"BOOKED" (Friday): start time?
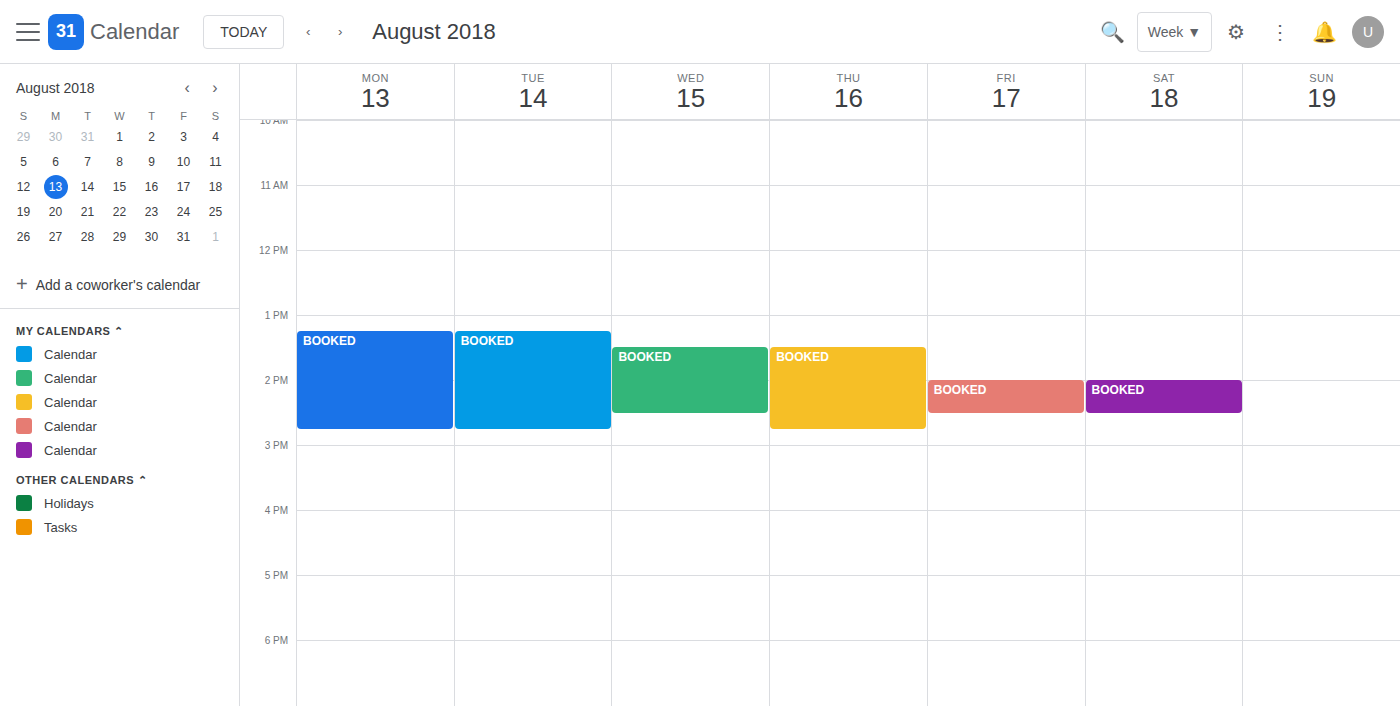
2:00 PM